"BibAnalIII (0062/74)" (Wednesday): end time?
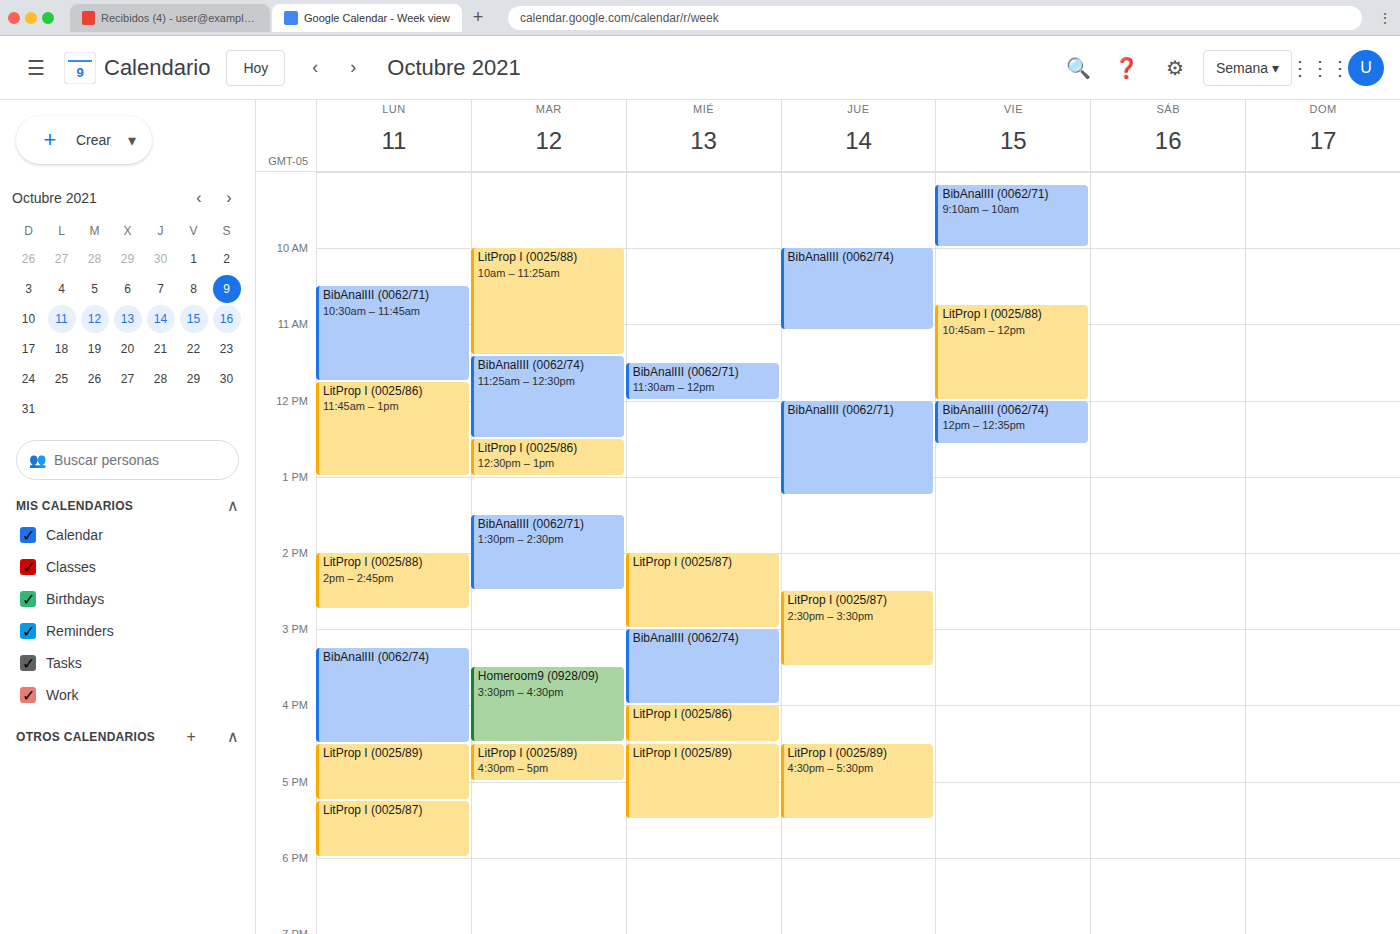
4:00 PM